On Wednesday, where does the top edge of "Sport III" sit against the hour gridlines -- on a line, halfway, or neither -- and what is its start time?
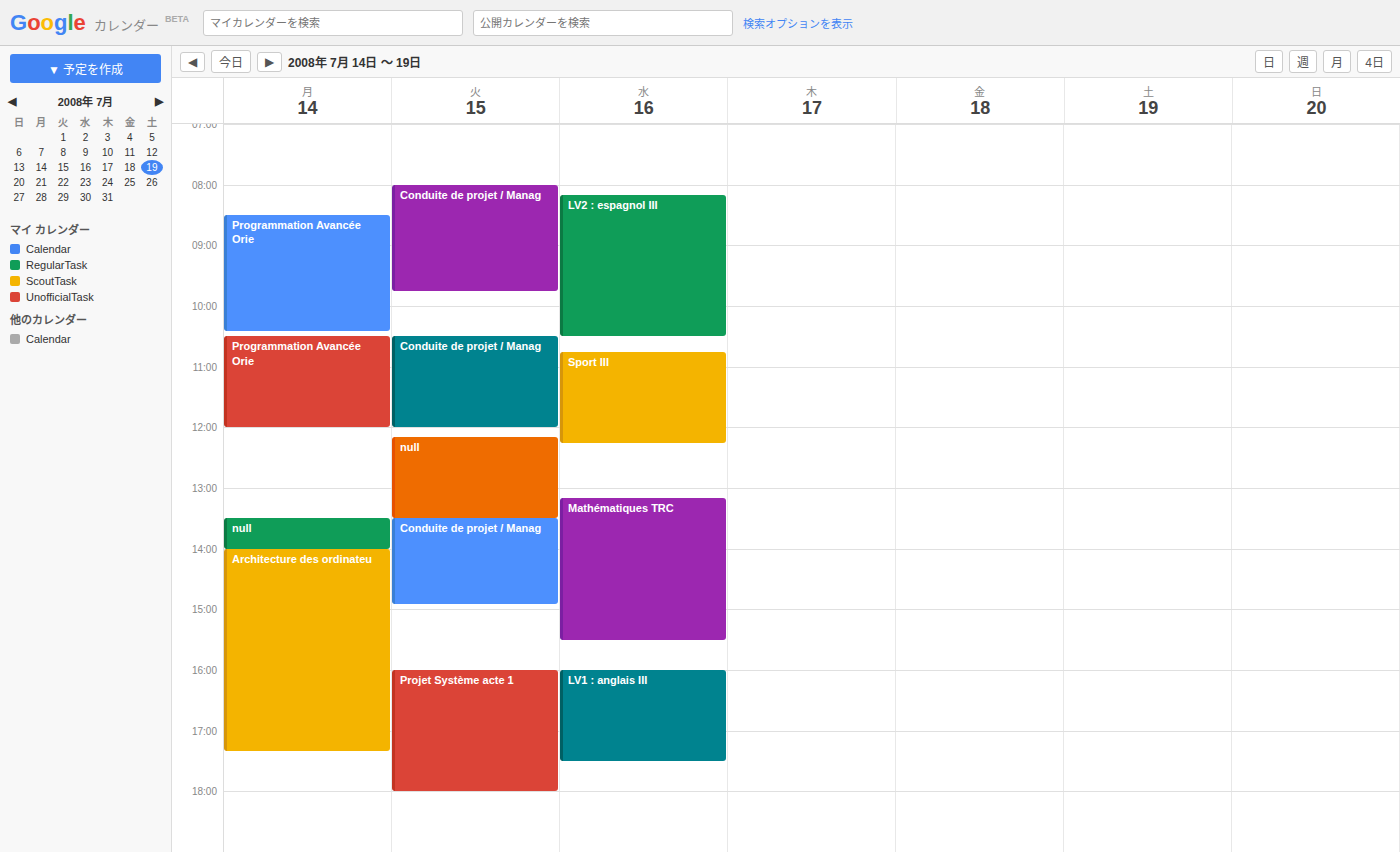
10:45 AM -- neither: three quarters of the way from the 10 AM line to the 11 AM line.